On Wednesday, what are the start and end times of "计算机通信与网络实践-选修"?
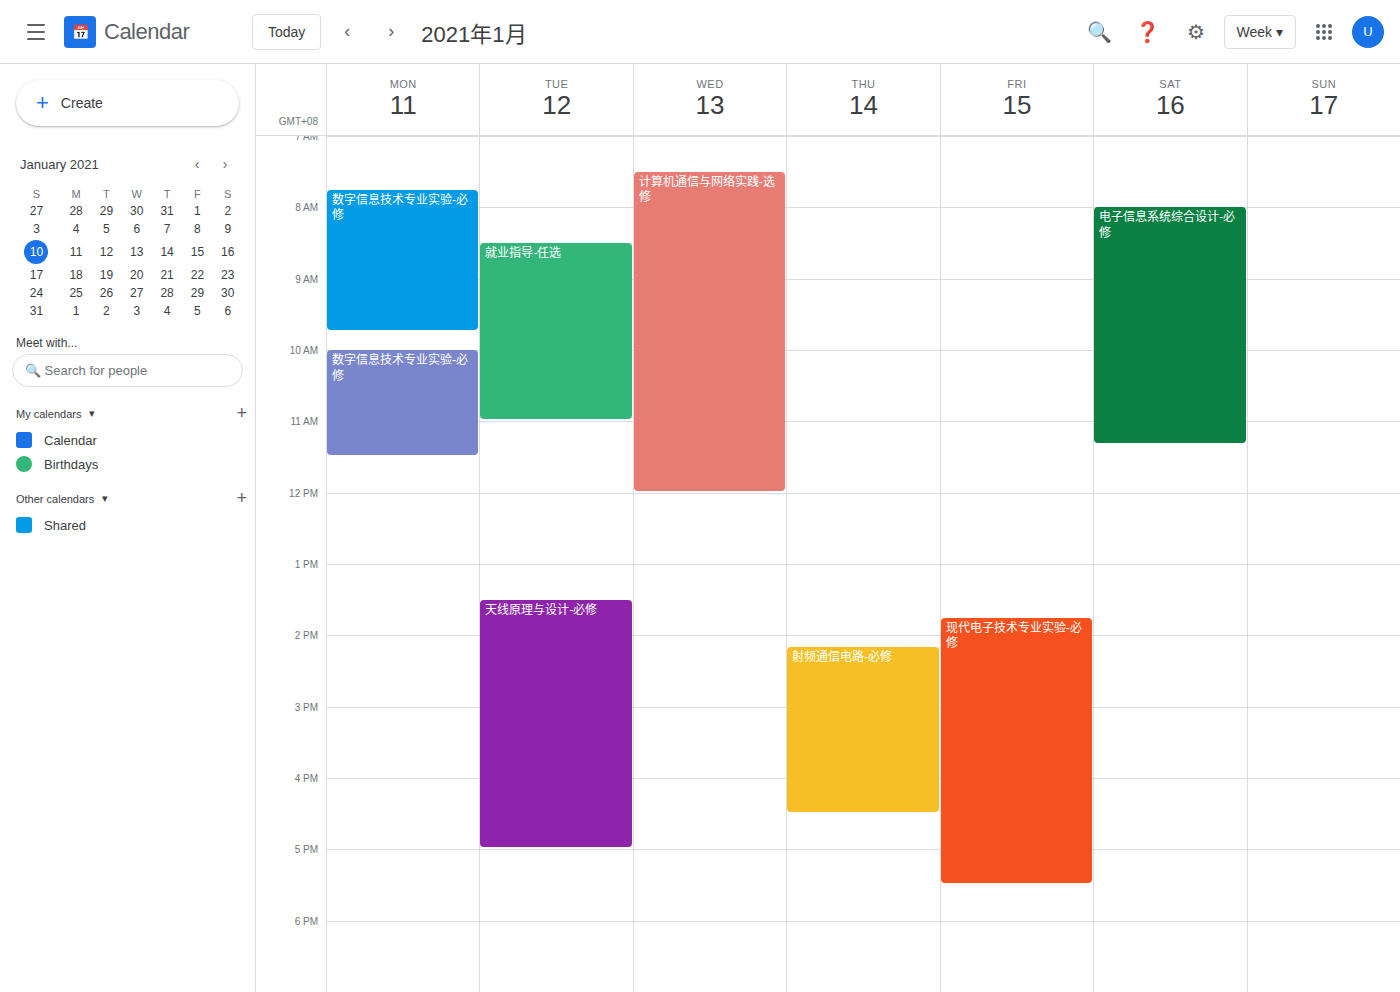
7:30 AM to 12:00 PM